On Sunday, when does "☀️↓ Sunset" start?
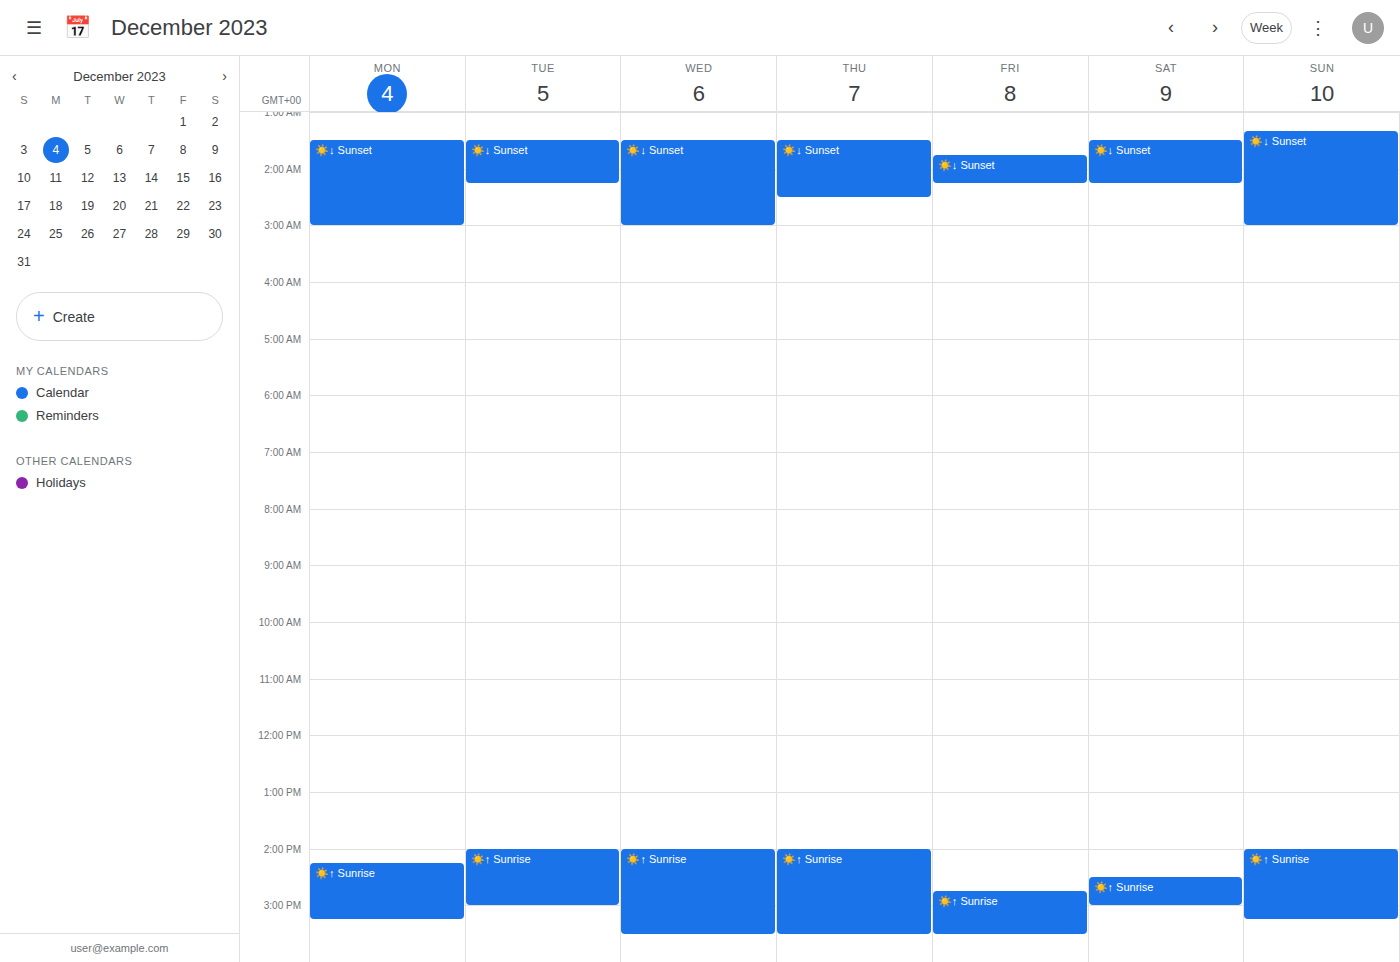
1:20 AM